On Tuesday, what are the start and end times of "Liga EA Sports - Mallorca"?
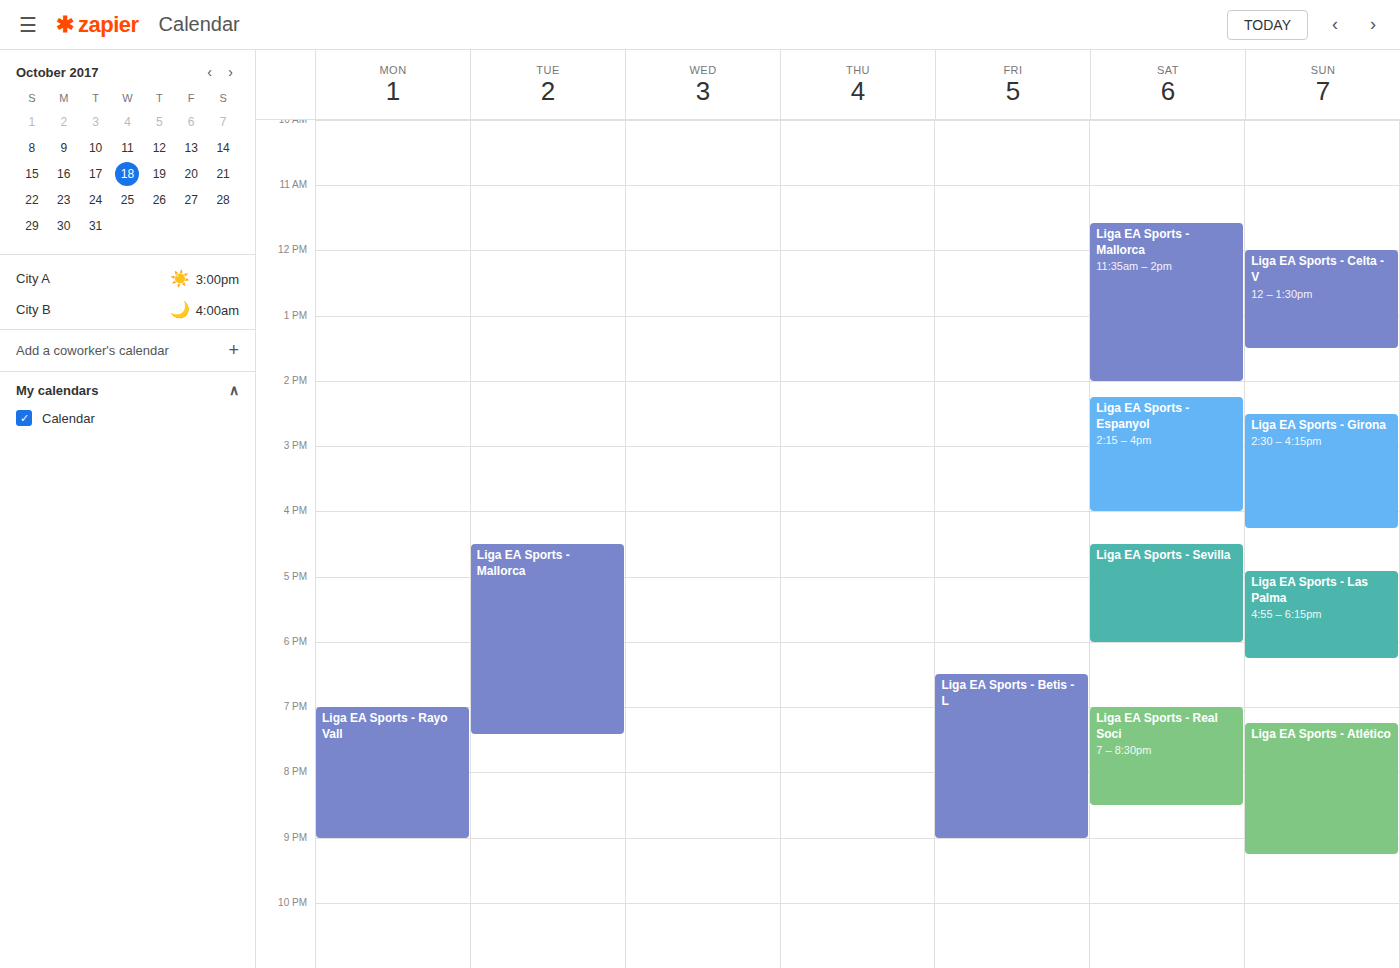
4:30 PM to 7:25 PM